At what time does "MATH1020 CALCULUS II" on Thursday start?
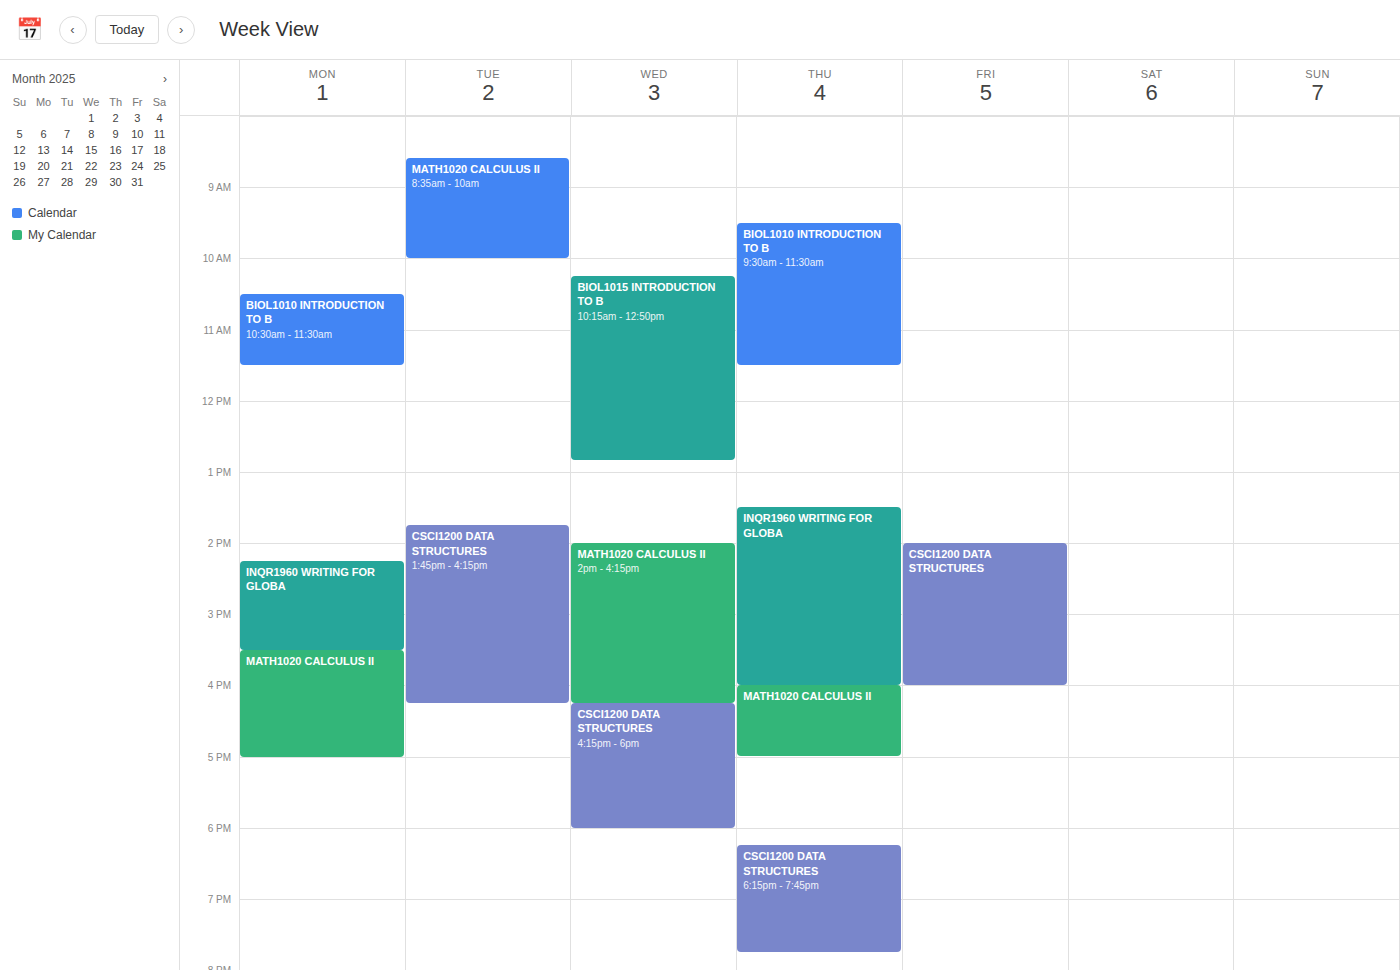
4:00 PM